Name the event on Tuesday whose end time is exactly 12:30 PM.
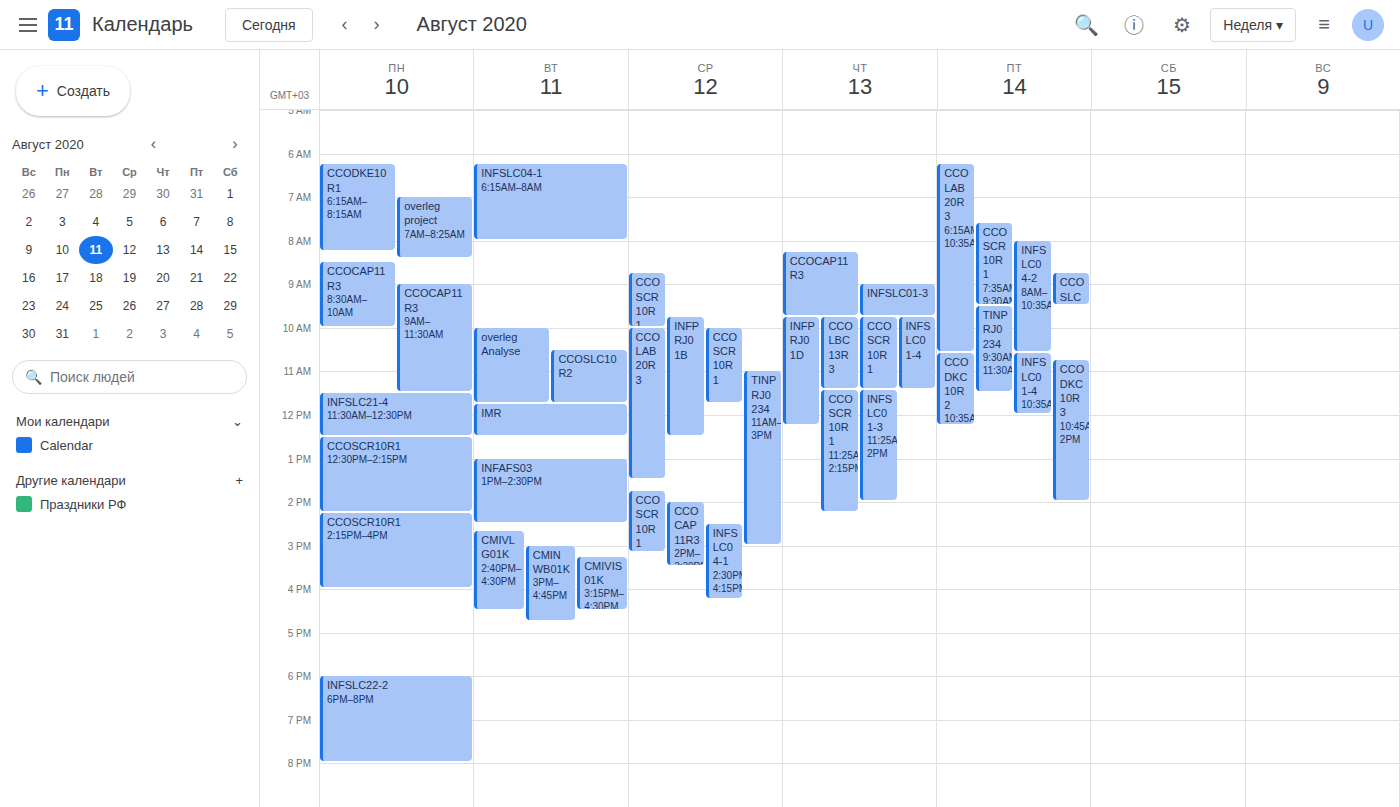
"IMR"